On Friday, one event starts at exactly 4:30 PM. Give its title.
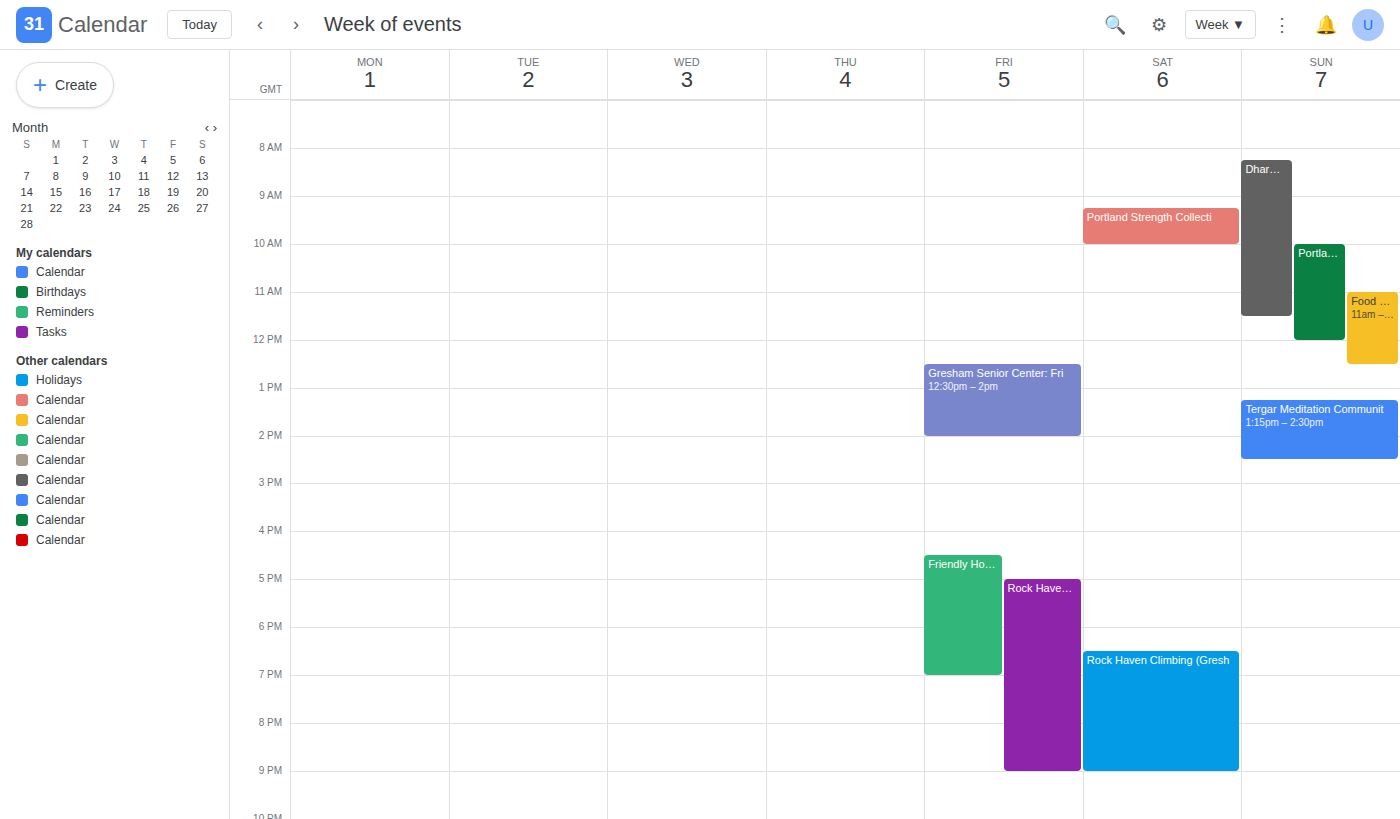
"Friendly House: Community"